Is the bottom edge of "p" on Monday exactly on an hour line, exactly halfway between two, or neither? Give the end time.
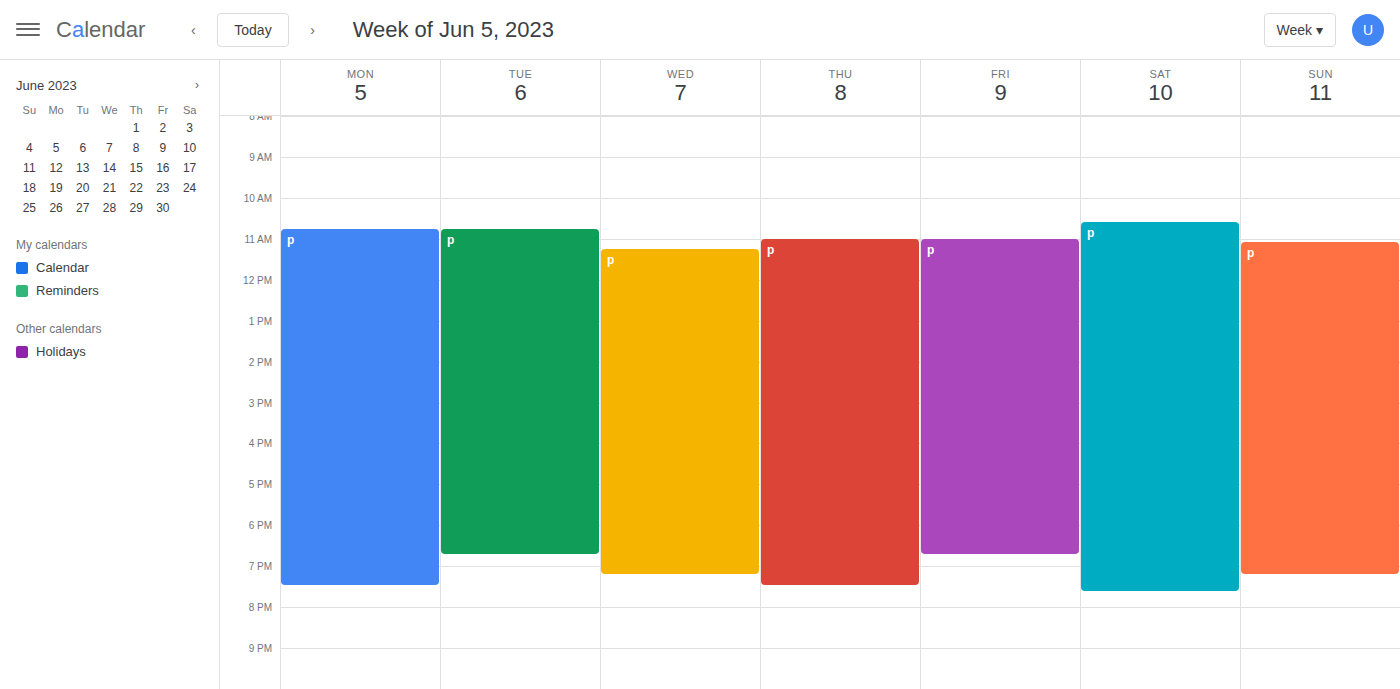
7:30 PM -- halfway between the 7 PM and 8 PM lines.